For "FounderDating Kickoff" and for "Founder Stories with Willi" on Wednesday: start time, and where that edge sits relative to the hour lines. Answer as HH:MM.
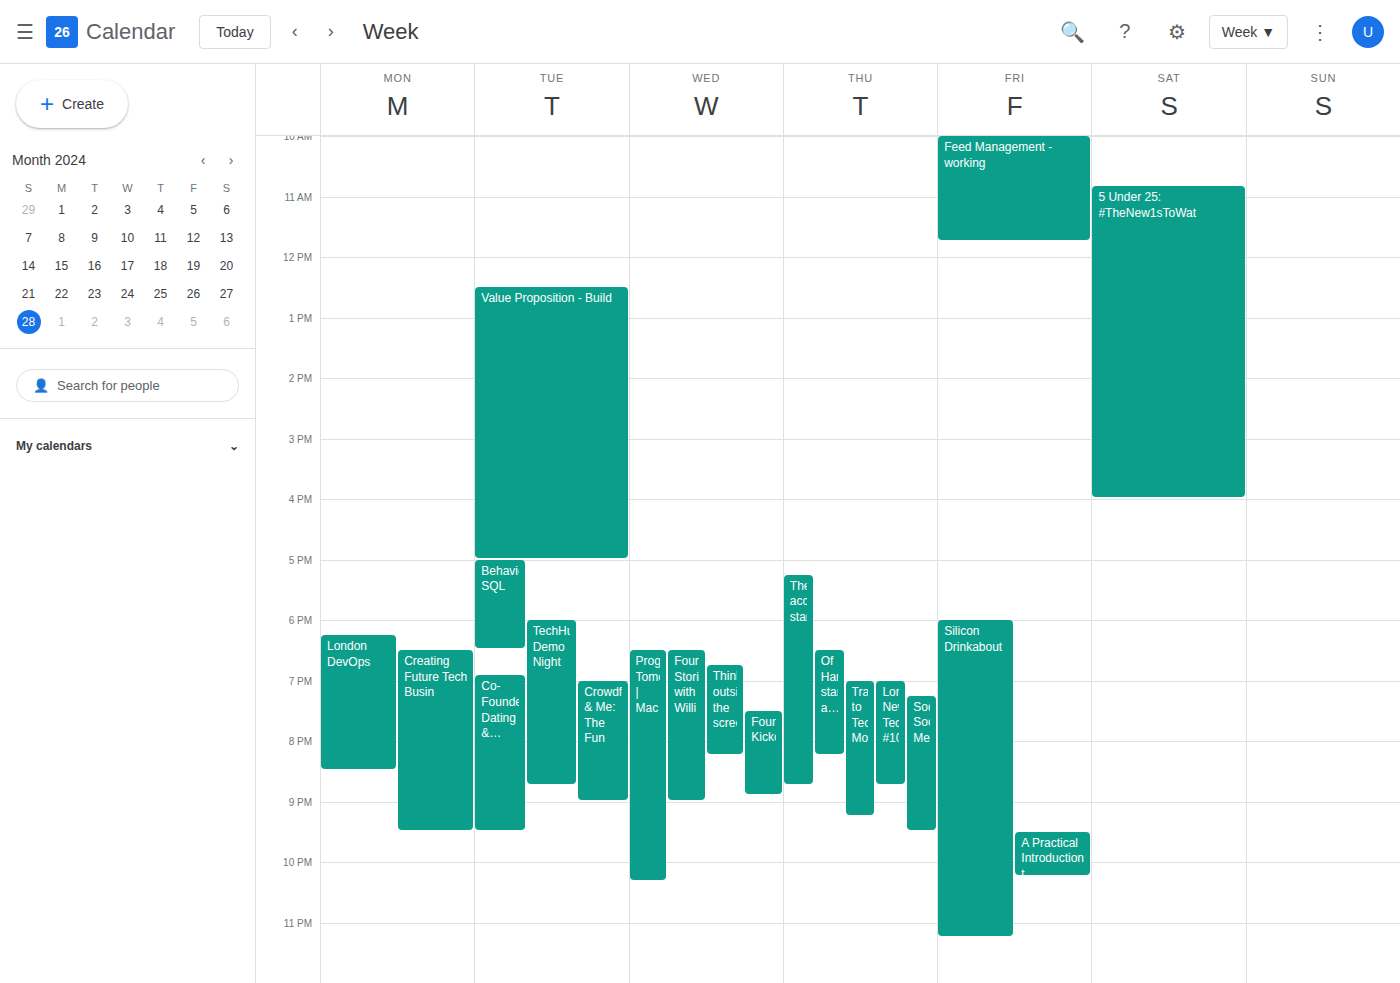
"FounderDating Kickoff": 19:30, halfway between the 19:00 and 20:00 lines. "Founder Stories with Willi": 18:30, halfway between the 18:00 and 19:00 lines.